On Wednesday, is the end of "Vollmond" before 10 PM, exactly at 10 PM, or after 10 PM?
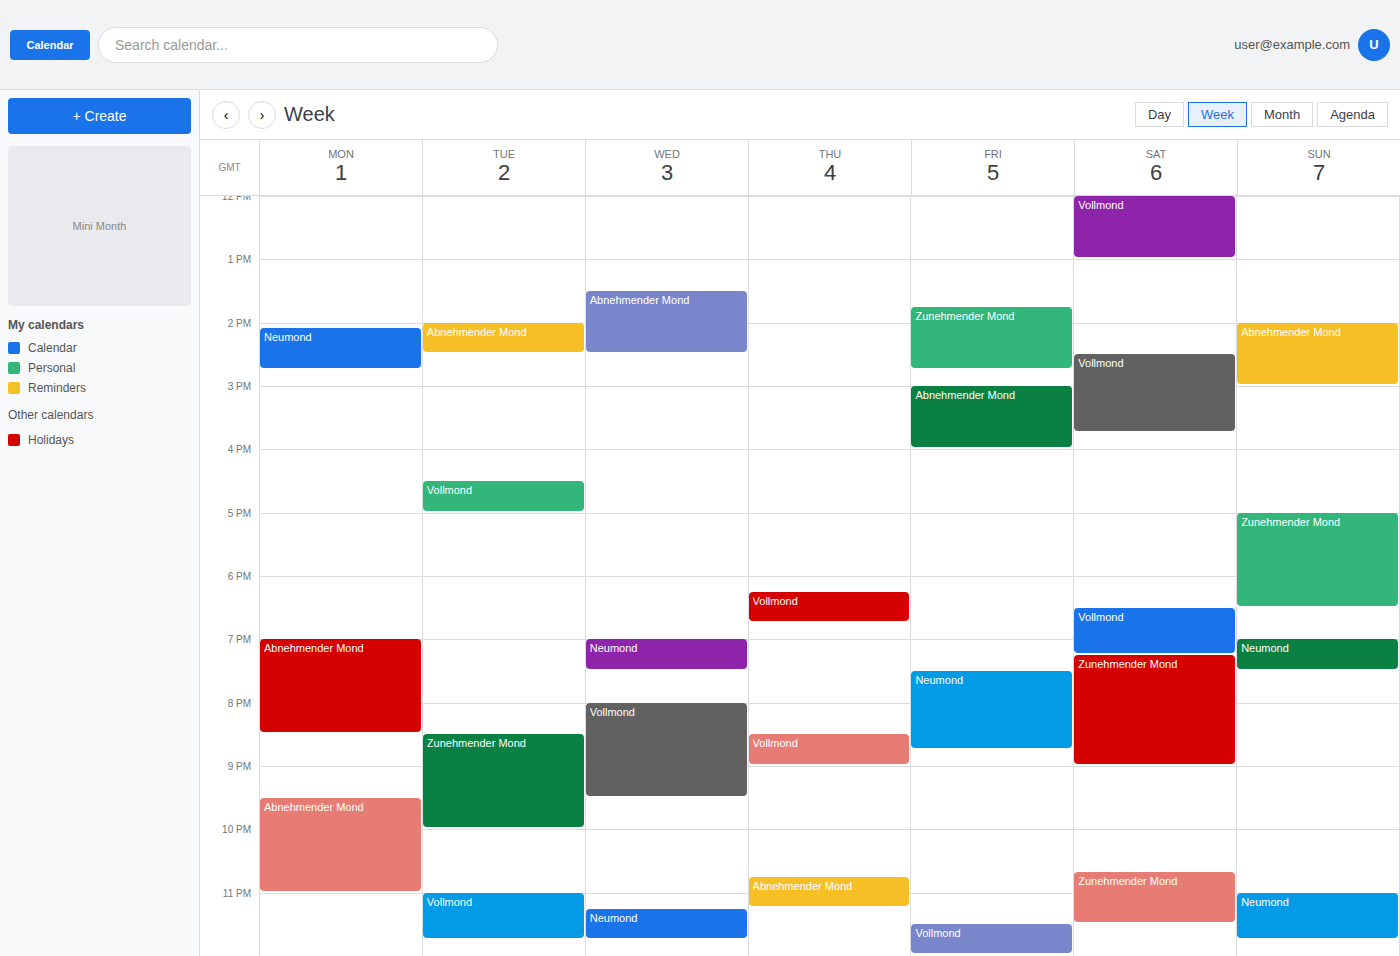
9:30 PM -- before 10 PM, 30 minutes above the 10 PM line.